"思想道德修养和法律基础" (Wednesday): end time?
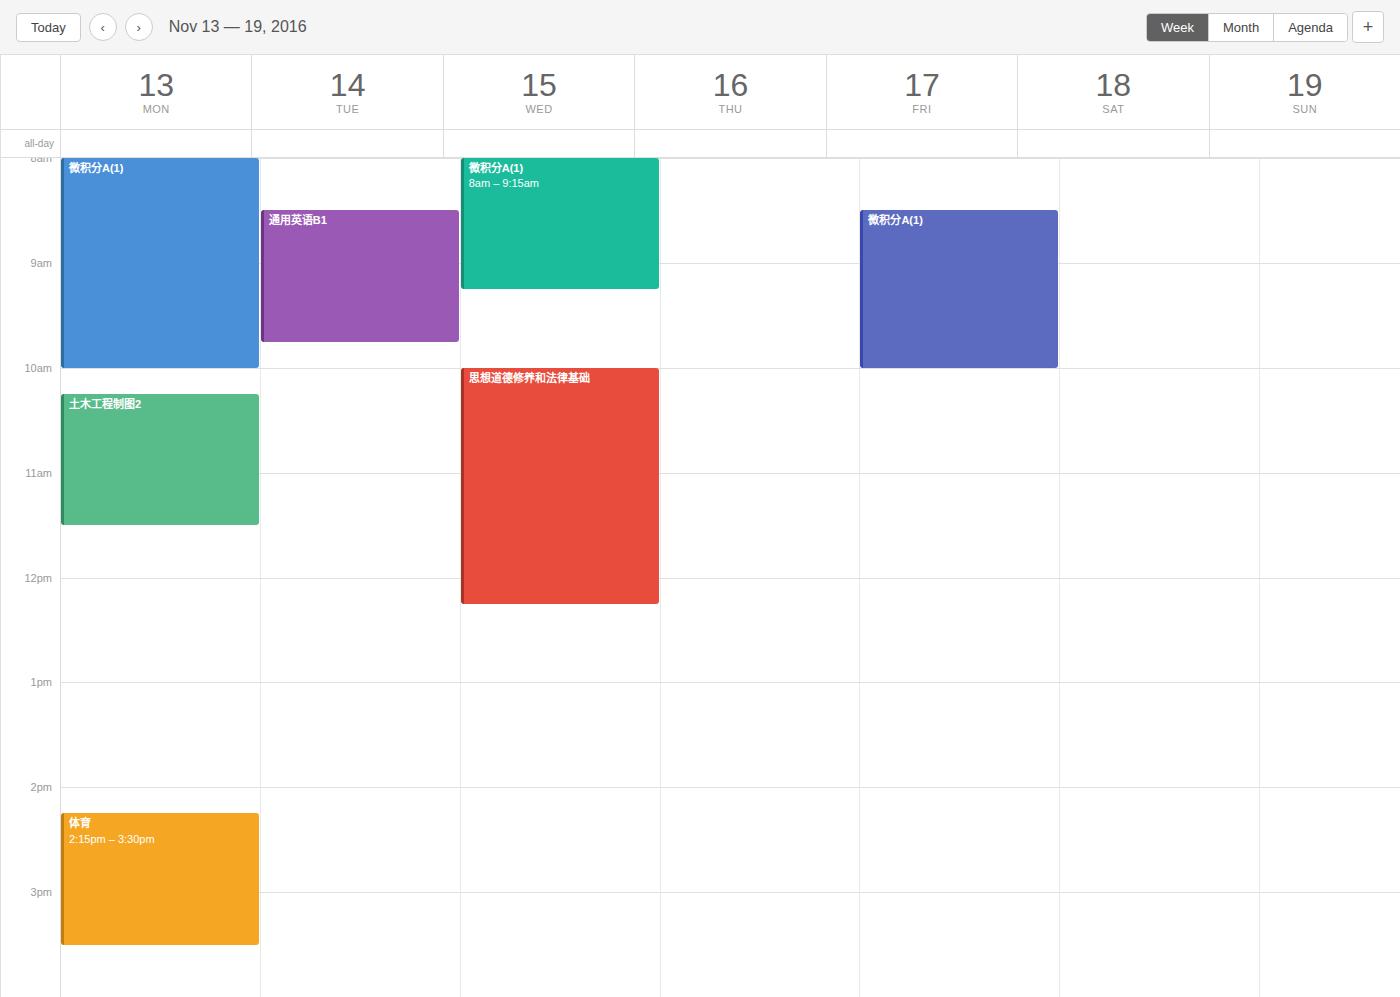
12:15 PM